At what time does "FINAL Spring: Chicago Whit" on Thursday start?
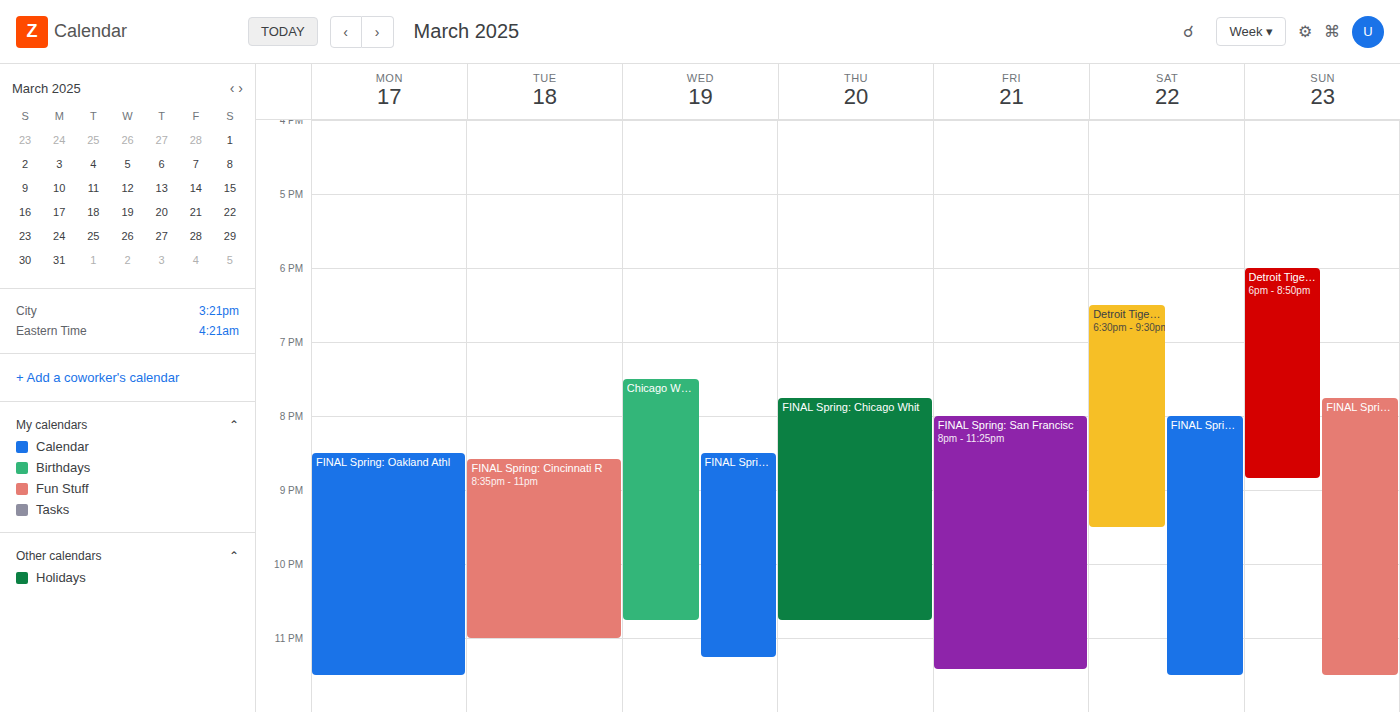
7:45 PM